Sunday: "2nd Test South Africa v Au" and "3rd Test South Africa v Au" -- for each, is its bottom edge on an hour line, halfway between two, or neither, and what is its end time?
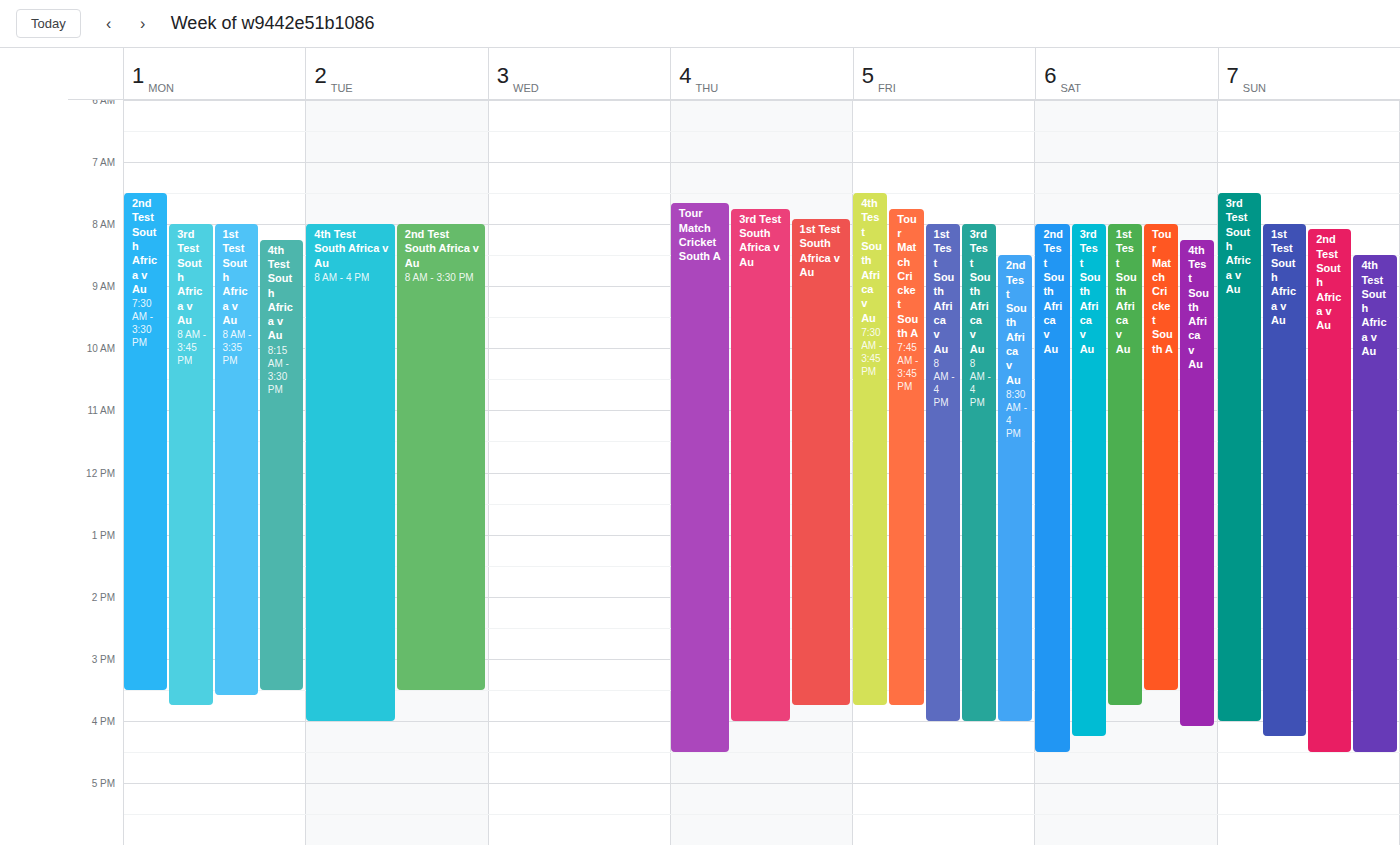
"2nd Test South Africa v Au": 4:30 PM, halfway between the 4 PM and 5 PM lines. "3rd Test South Africa v Au": 4:00 PM, exactly on the 4 PM line.